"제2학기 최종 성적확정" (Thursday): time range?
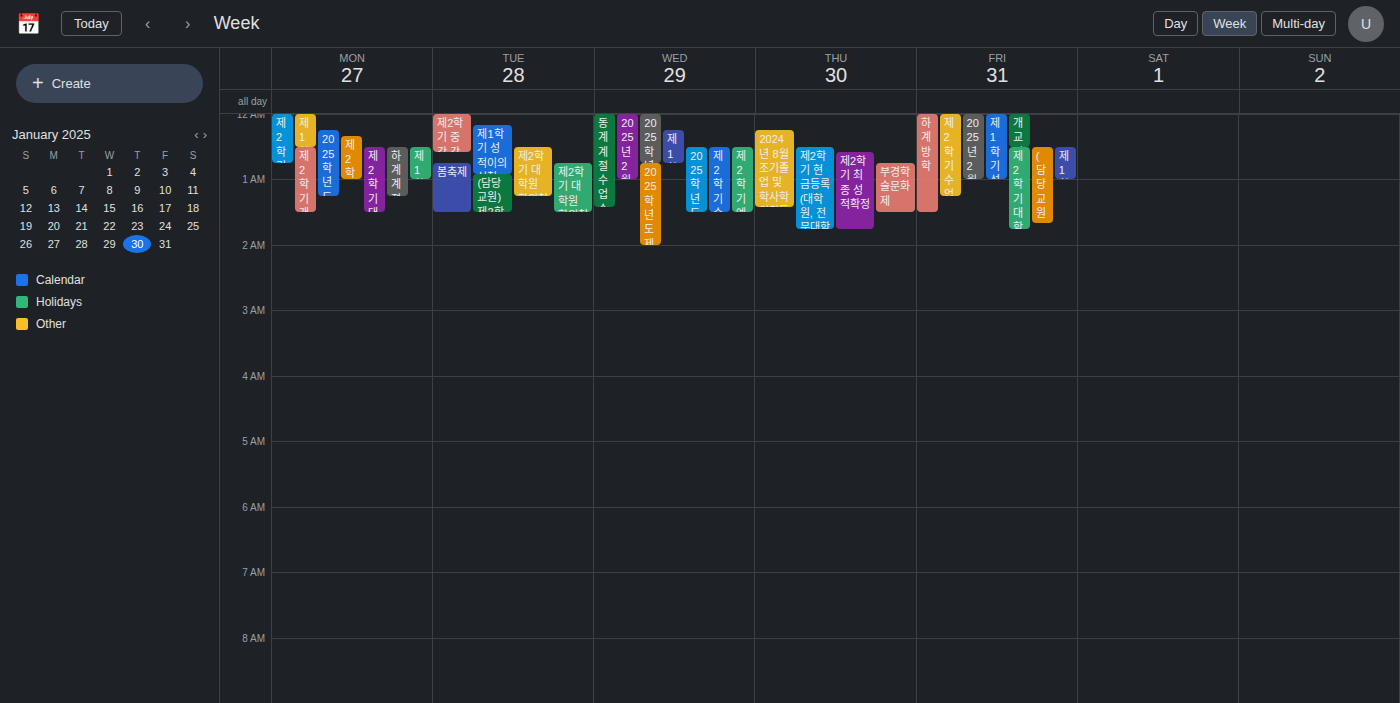
12:35 AM to 1:45 AM